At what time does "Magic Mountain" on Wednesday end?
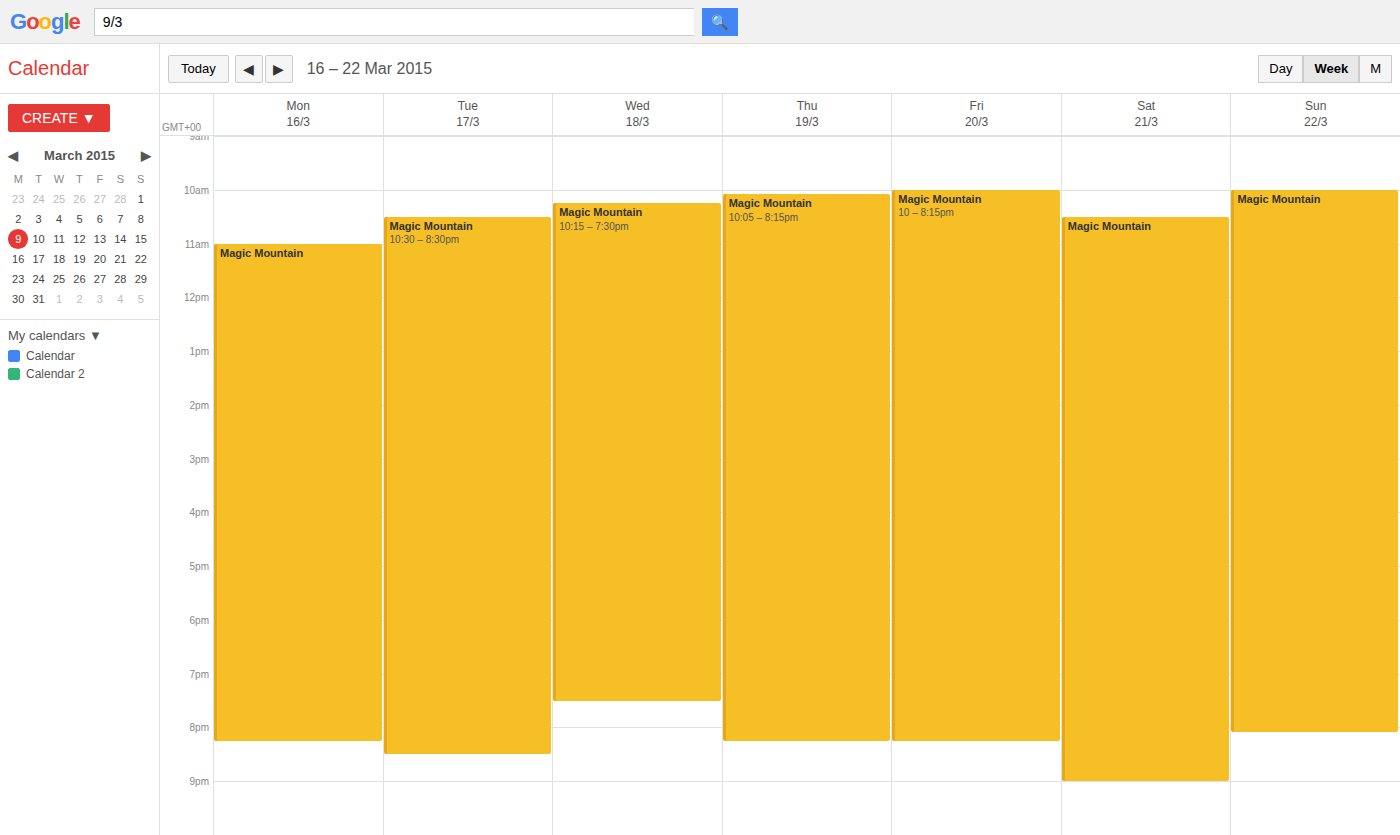
19:30